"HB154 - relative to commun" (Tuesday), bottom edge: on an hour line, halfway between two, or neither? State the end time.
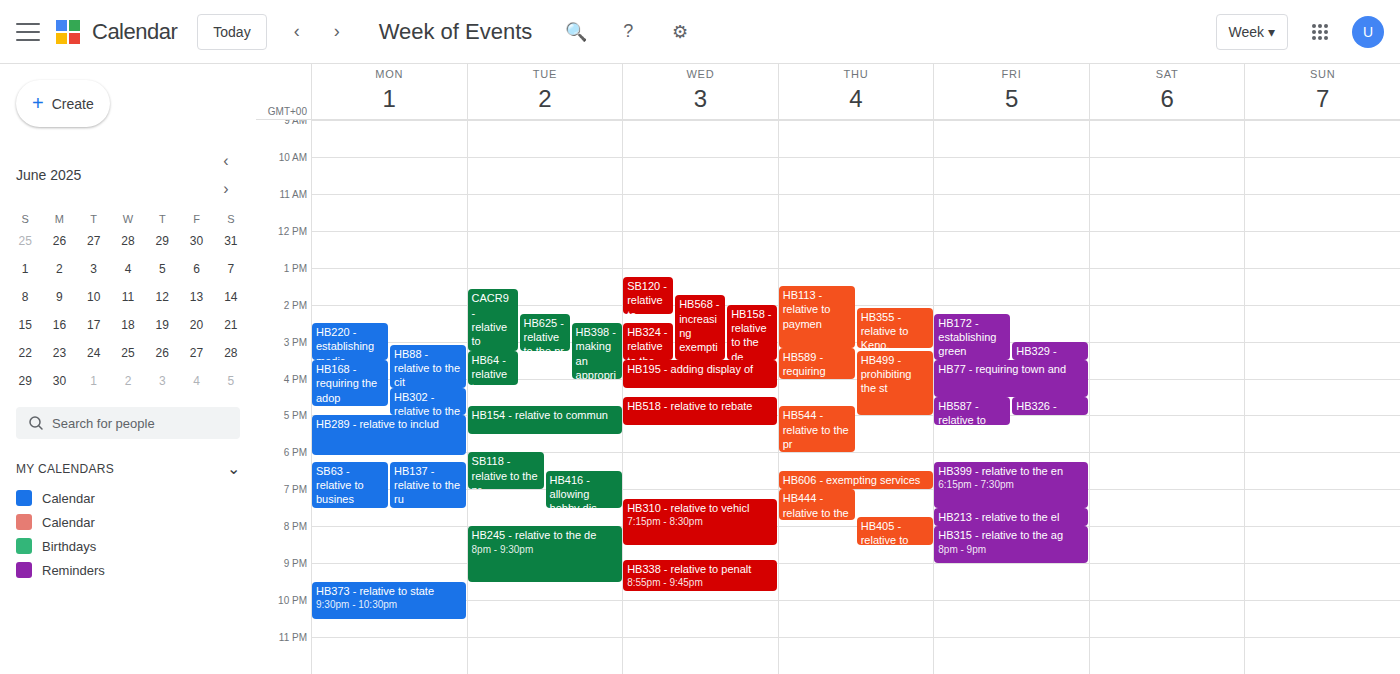
5:30 PM -- halfway between the 5 PM and 6 PM lines.